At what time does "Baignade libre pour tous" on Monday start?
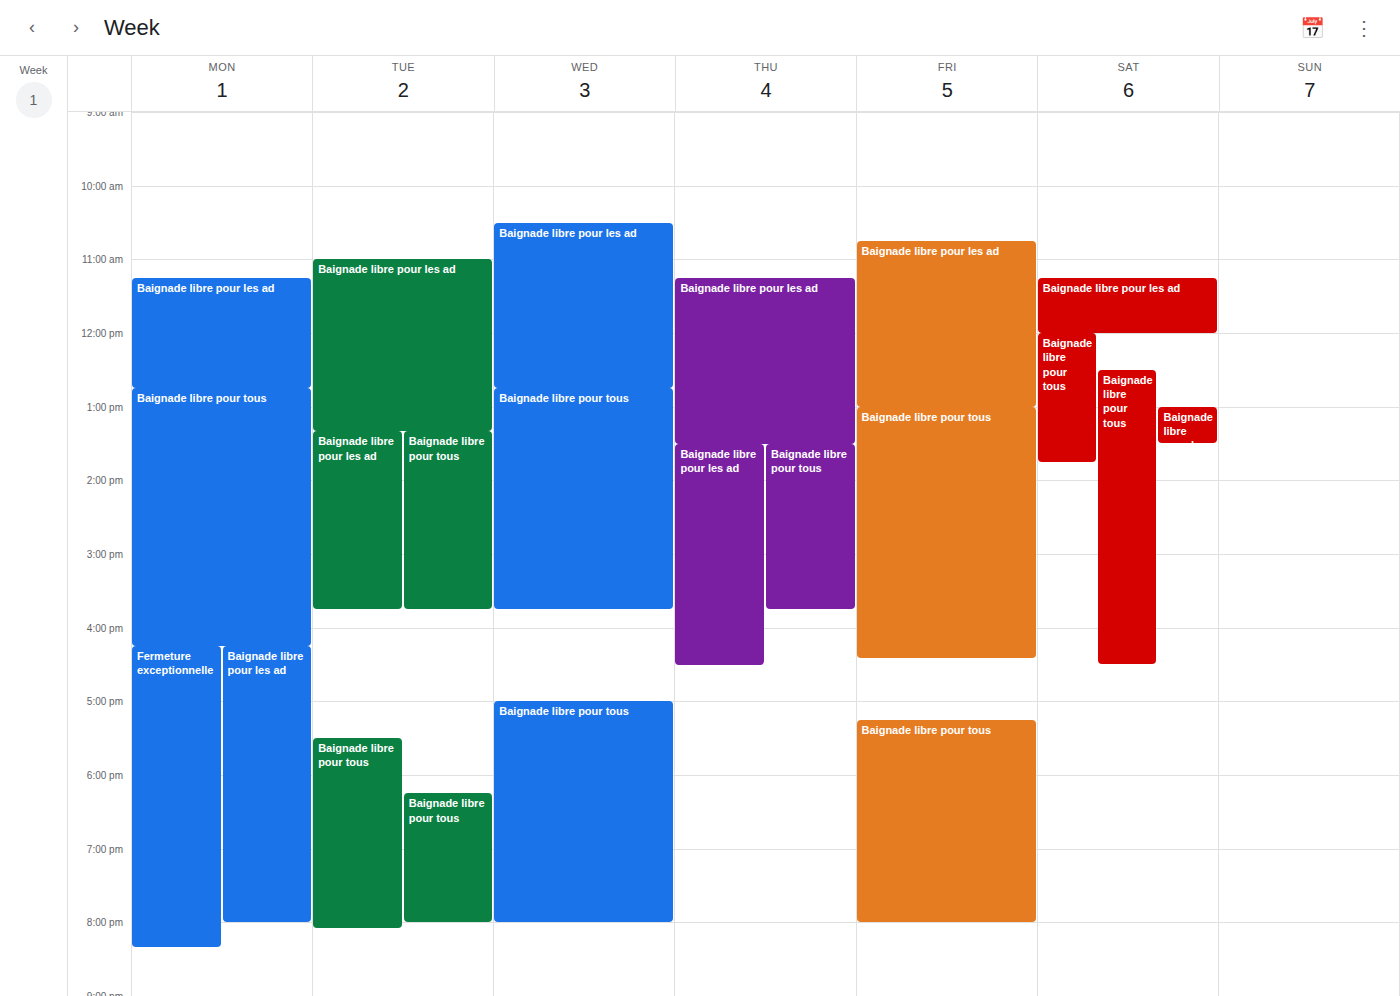
12:45 PM